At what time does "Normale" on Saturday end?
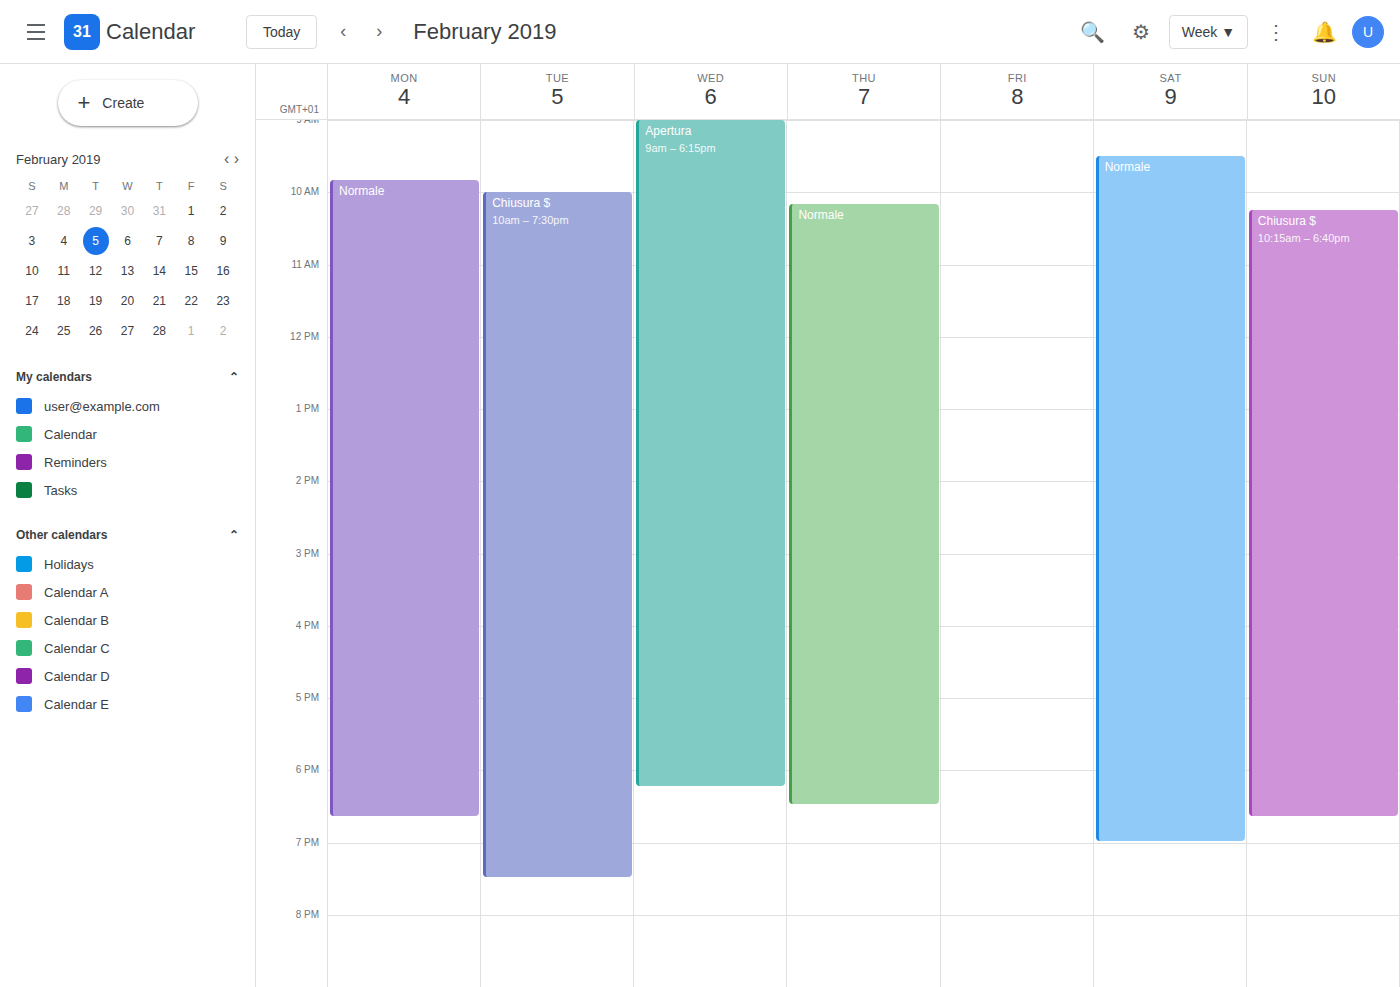
7:00 PM